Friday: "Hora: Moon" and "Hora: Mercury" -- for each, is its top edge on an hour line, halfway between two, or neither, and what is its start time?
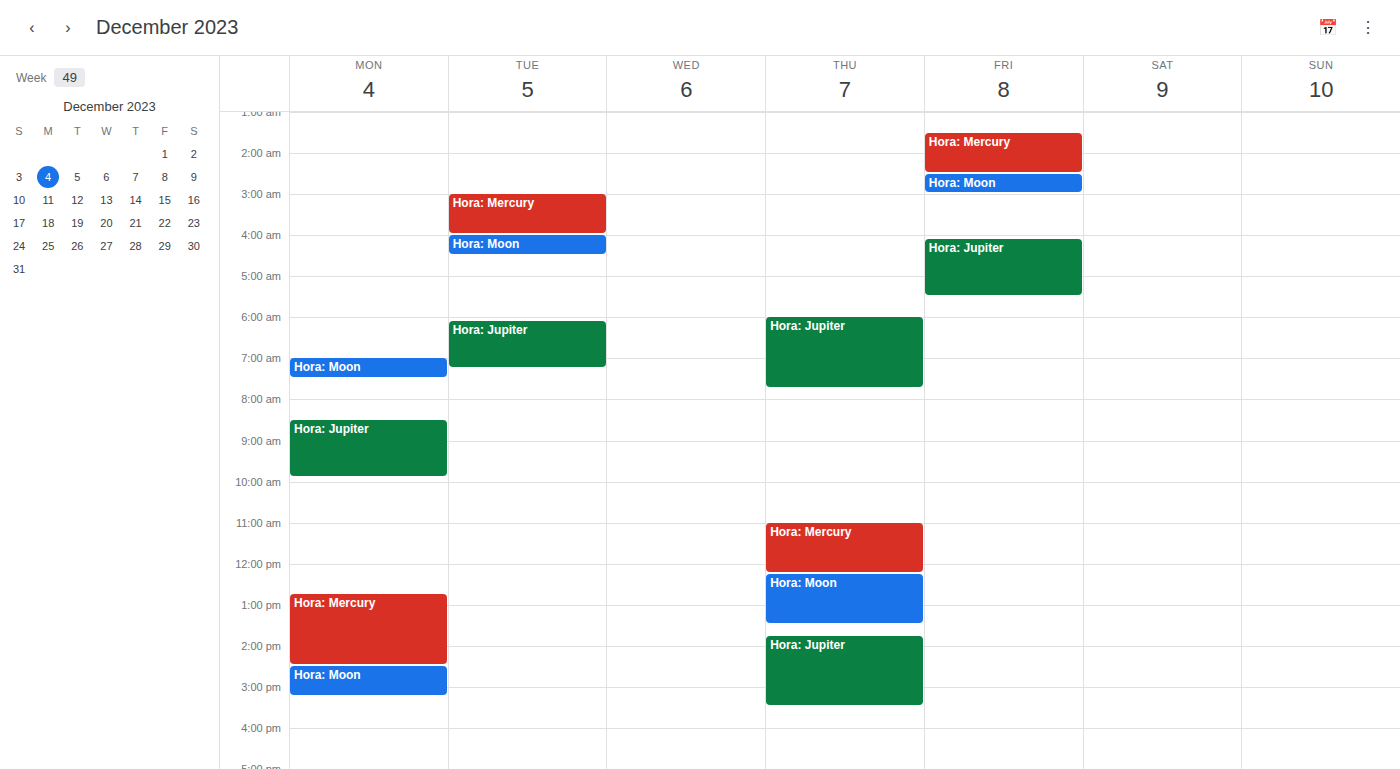
"Hora: Moon": 02:30, halfway between the 02:00 and 03:00 lines. "Hora: Mercury": 01:30, halfway between the 01:00 and 02:00 lines.